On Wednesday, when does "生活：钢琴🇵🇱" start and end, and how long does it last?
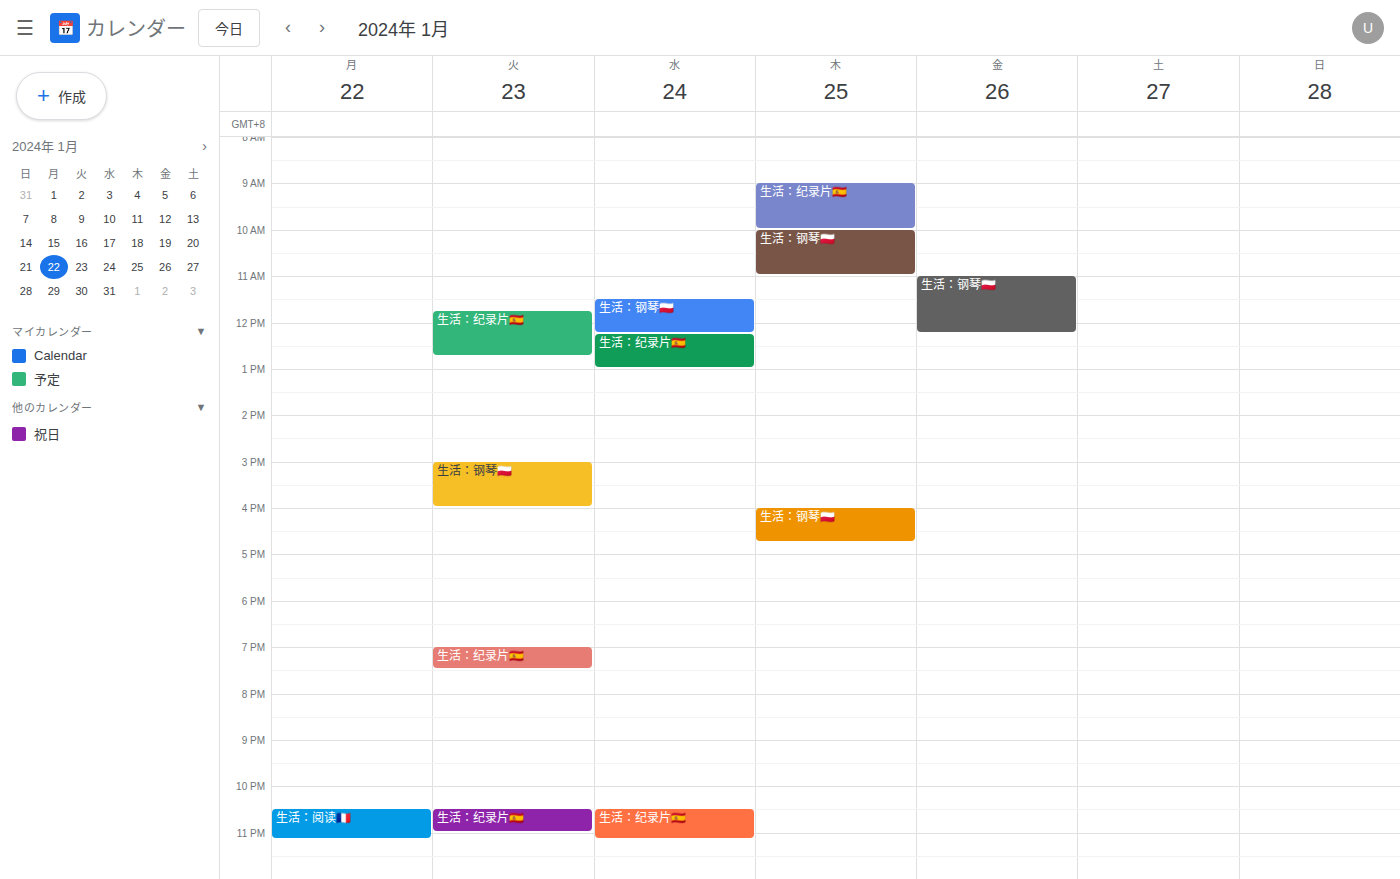
11:30 AM to 12:15 PM, 45 minutes